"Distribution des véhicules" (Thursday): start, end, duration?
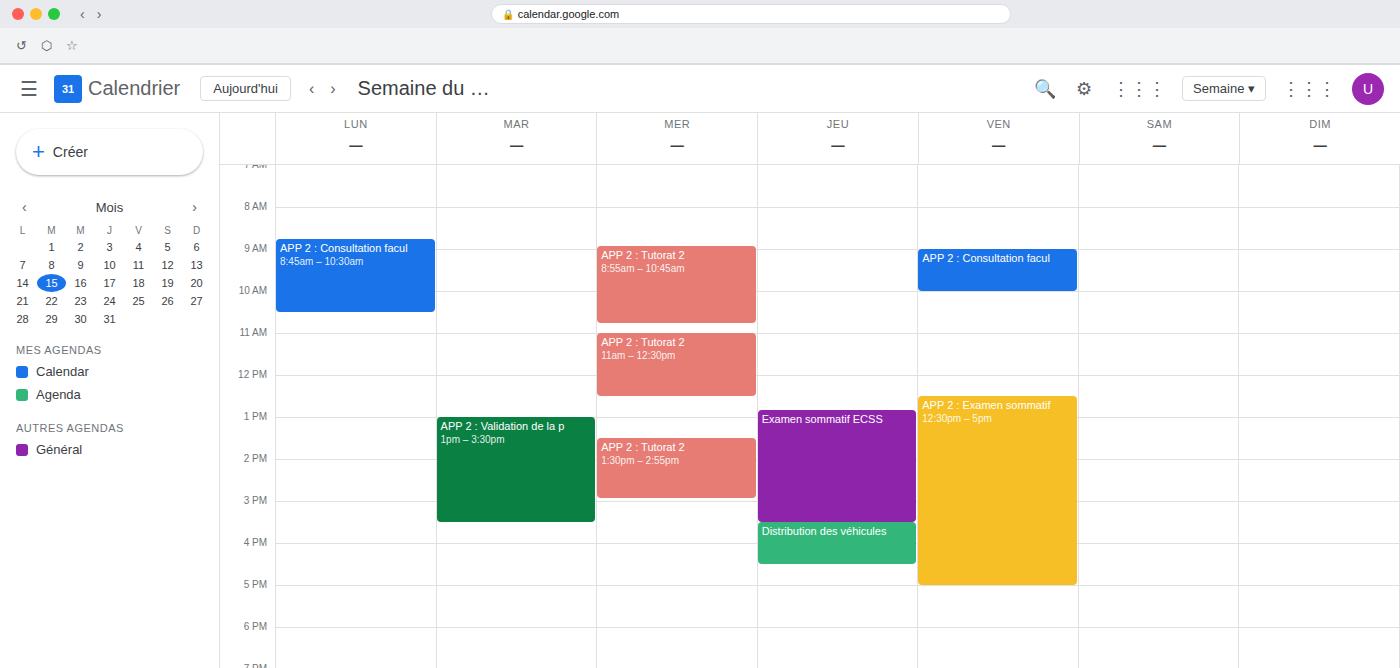
3:30 PM to 4:30 PM, 1 hour